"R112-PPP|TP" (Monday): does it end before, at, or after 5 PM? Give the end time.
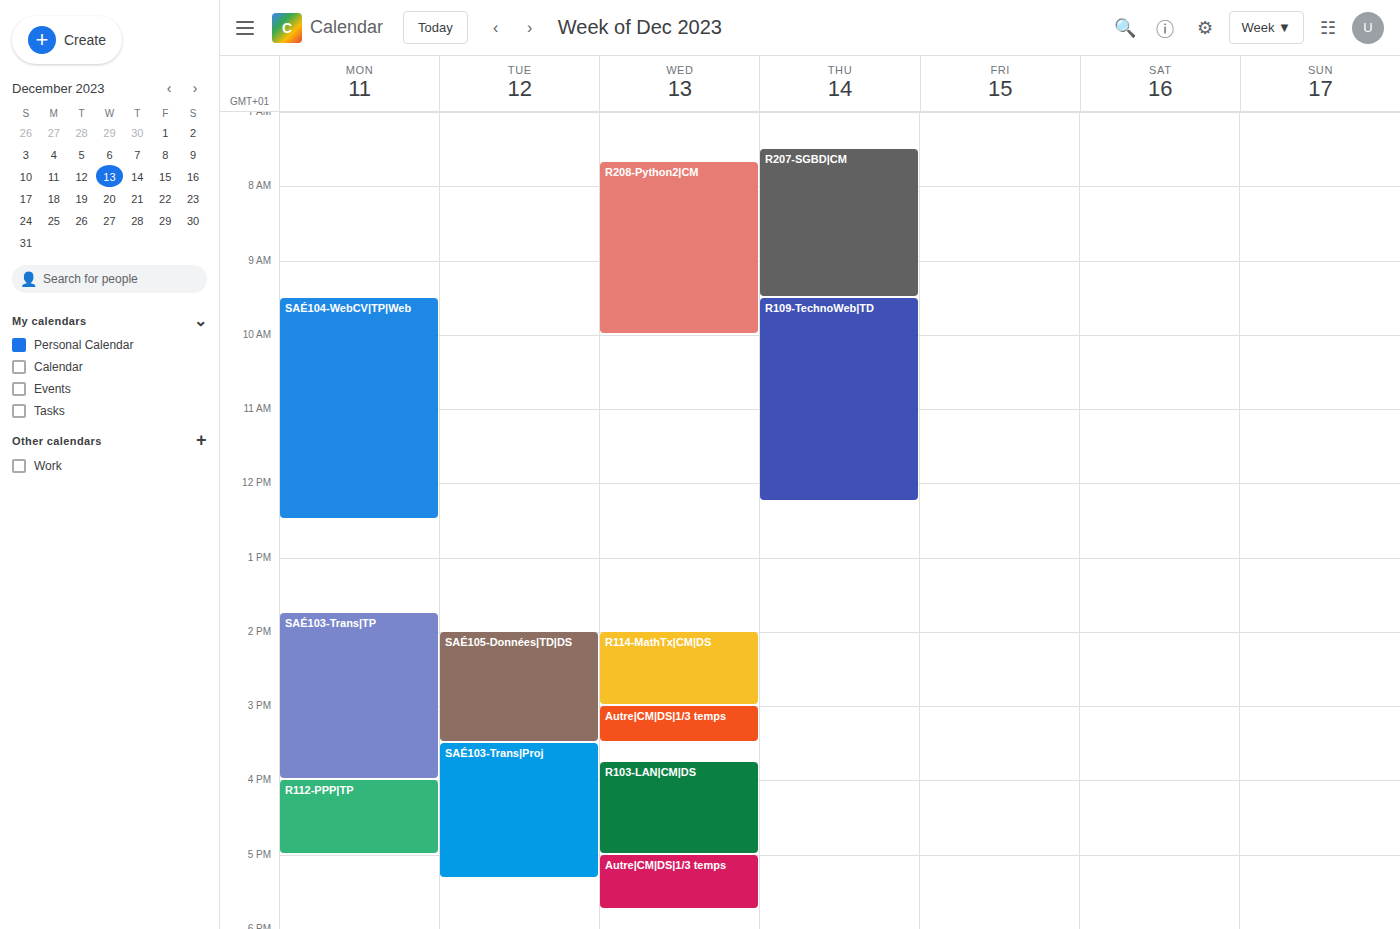
5:00 PM -- exactly at 5 PM, on the 5 PM line.